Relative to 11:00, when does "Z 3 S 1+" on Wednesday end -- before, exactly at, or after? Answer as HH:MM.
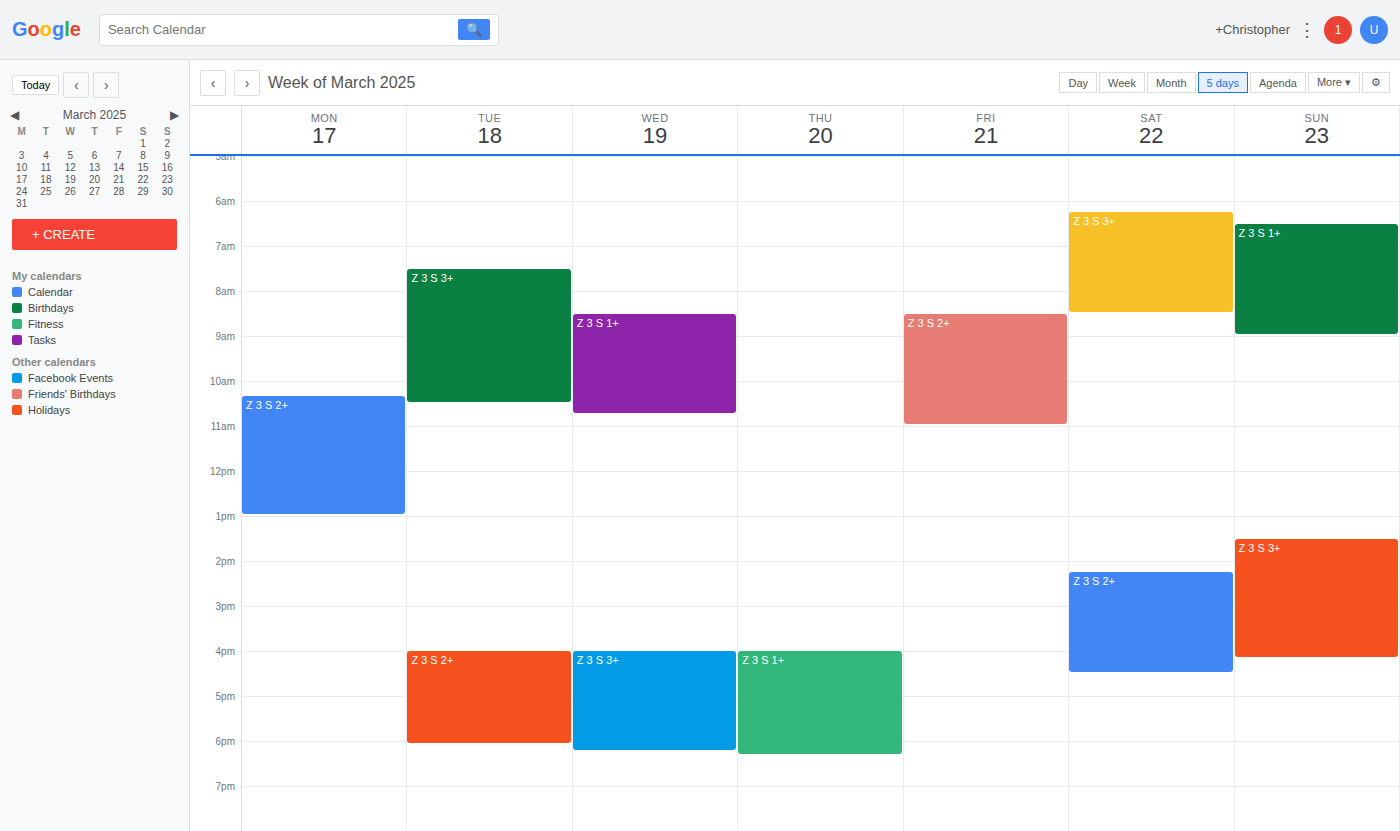
10:45 -- before 11:00, 15 minutes above the 11:00 line.